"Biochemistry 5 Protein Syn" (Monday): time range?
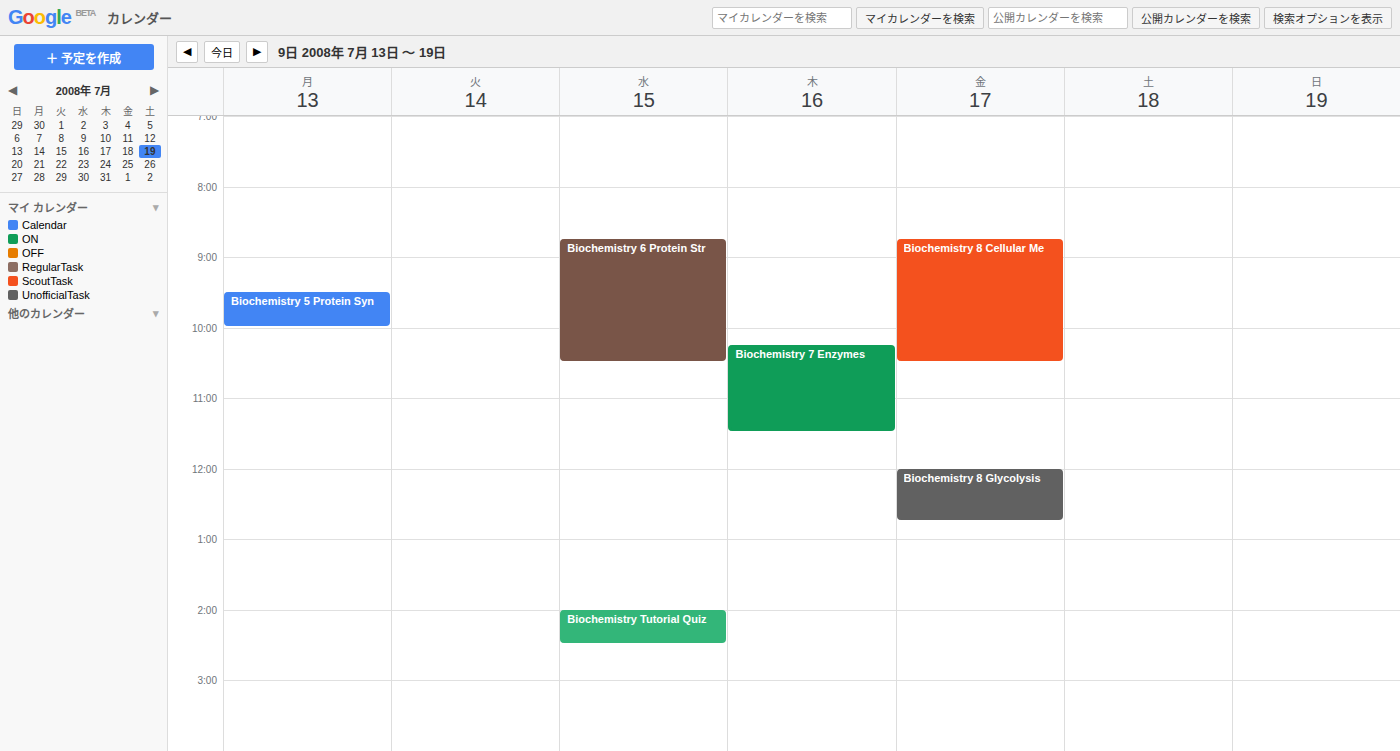
9:30 AM to 10:00 AM